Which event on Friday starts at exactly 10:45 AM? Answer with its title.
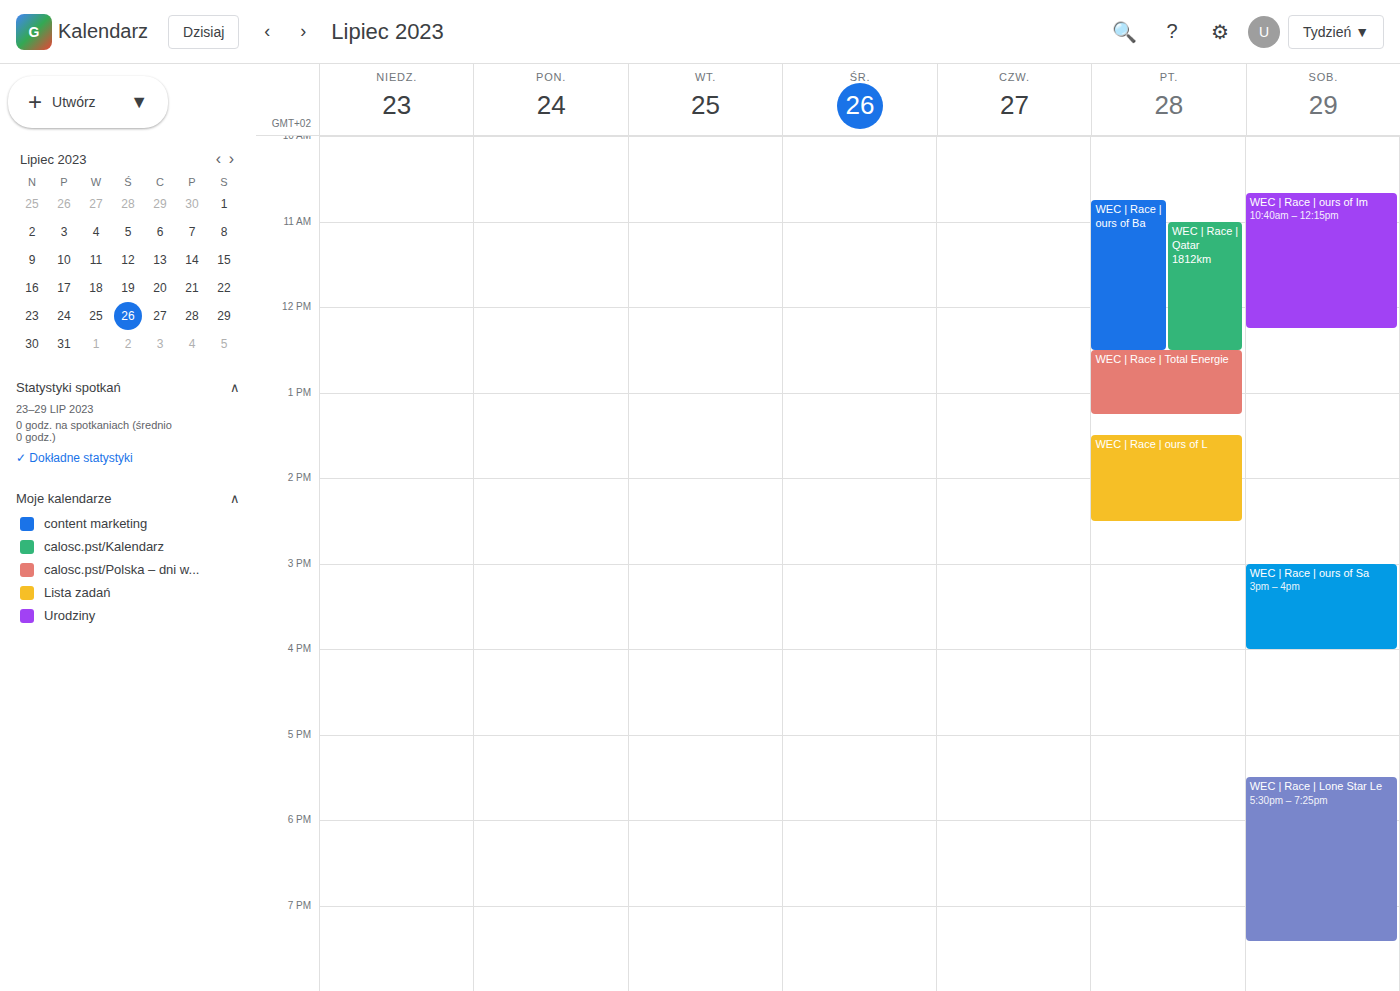
"WEC | Race | ours of Ba"